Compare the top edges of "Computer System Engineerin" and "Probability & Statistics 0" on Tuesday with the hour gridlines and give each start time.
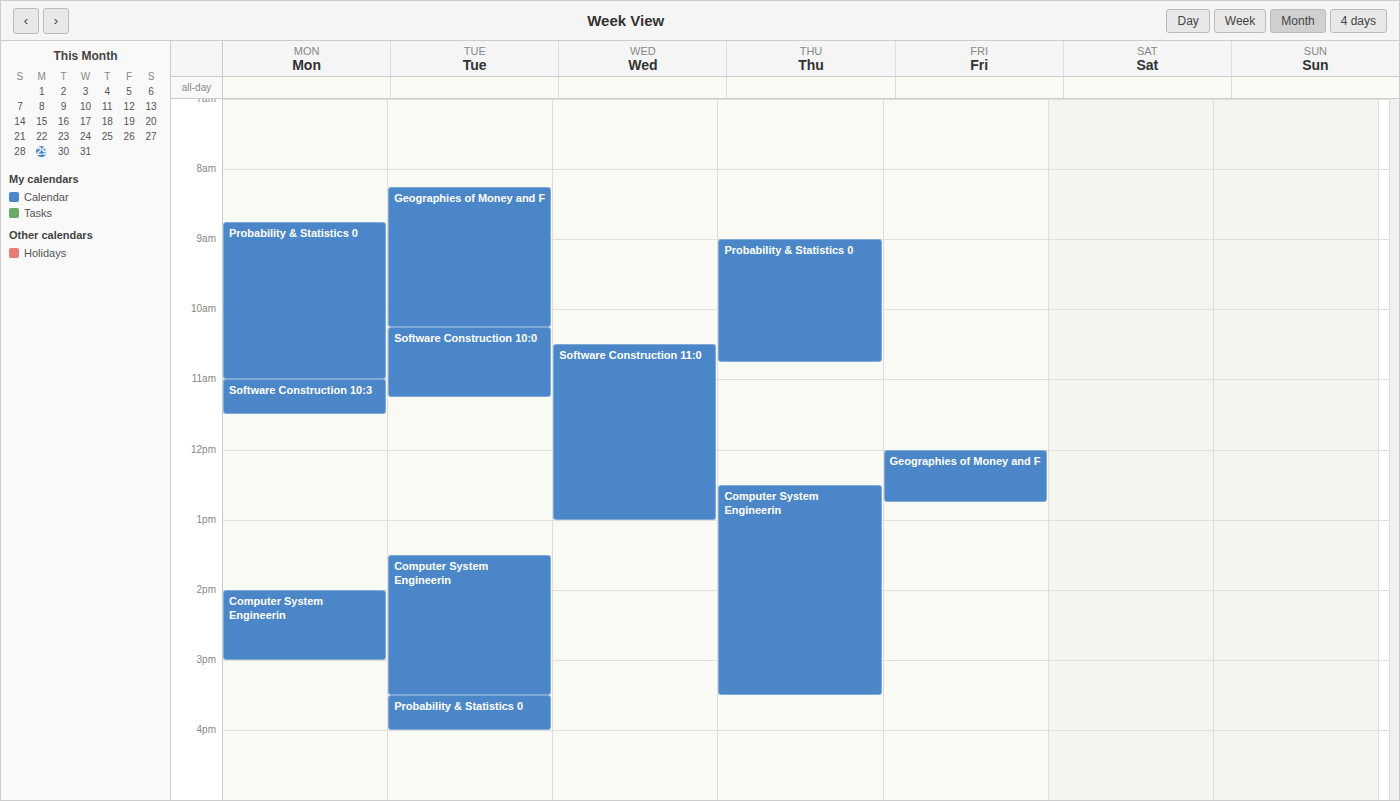
"Computer System Engineerin": 13:30, halfway between the 13:00 and 14:00 lines. "Probability & Statistics 0": 15:30, halfway between the 15:00 and 16:00 lines.